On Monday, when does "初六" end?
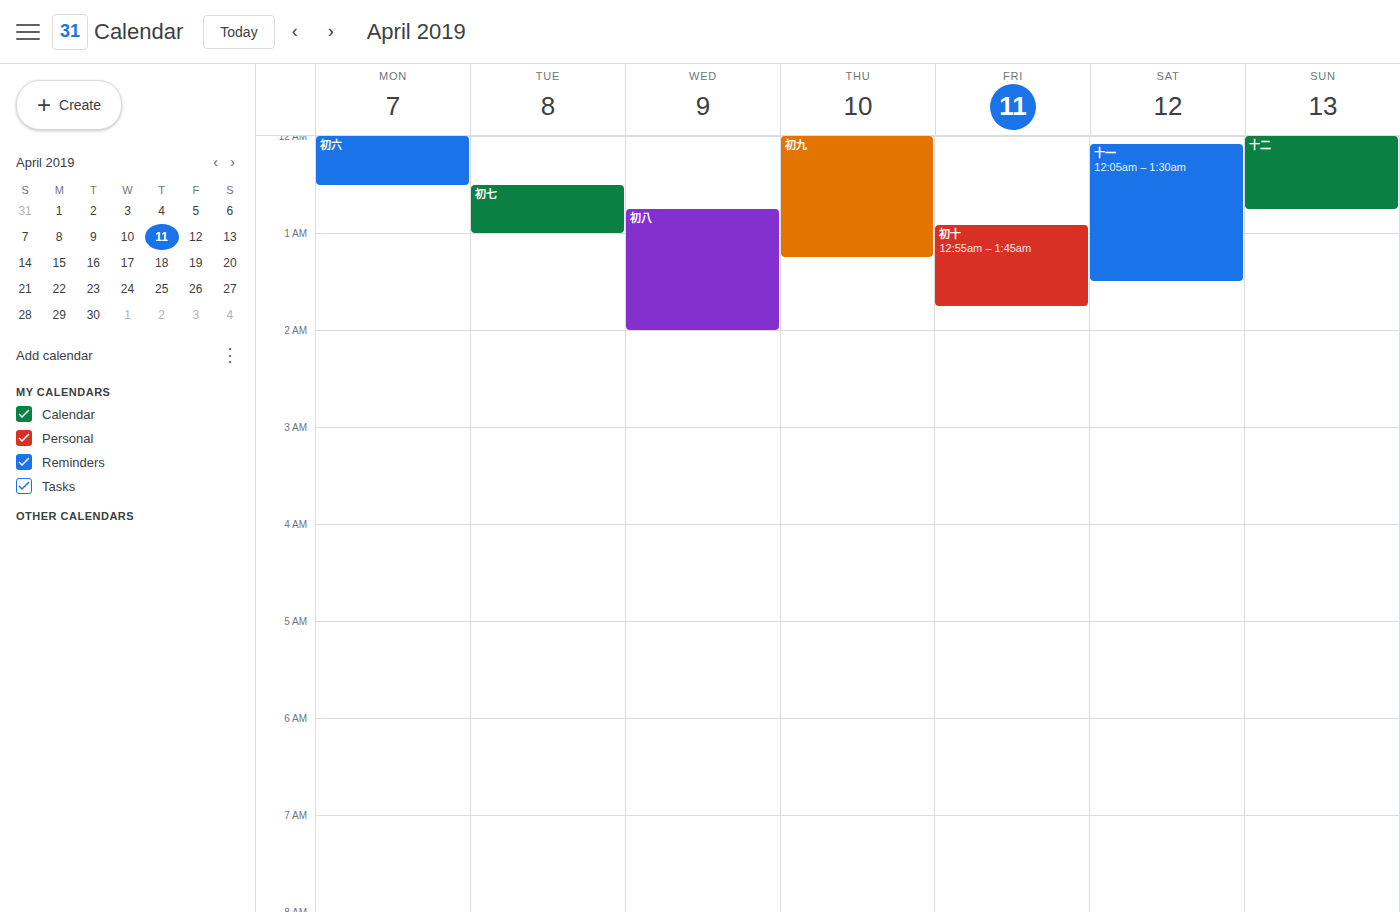
12:30 AM